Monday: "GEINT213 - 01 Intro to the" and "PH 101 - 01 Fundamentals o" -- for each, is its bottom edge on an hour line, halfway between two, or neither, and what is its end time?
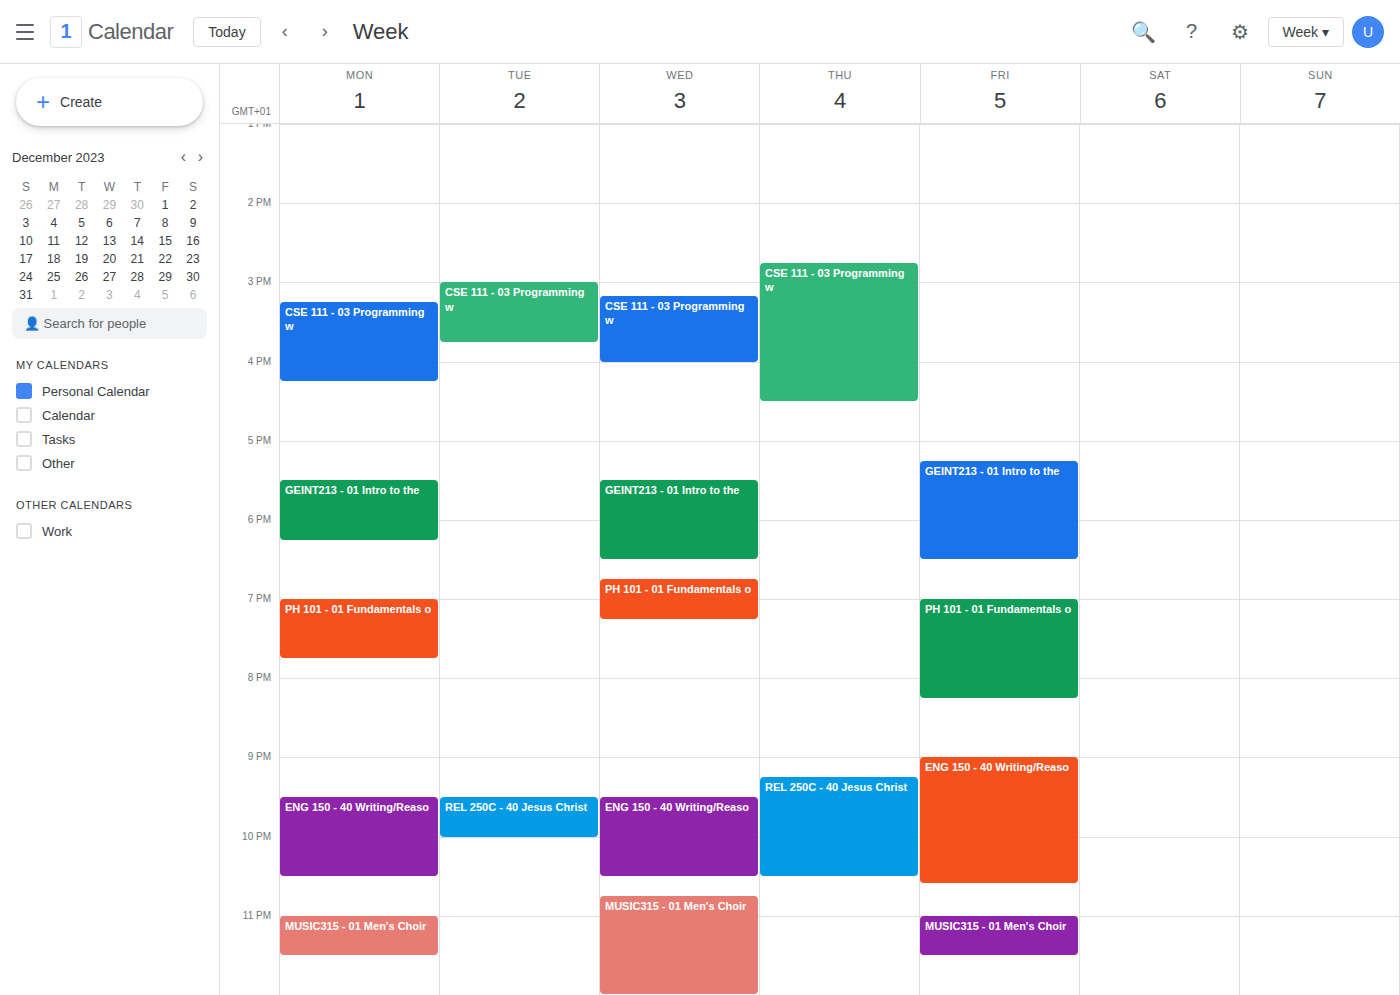
"GEINT213 - 01 Intro to the": 6:15 PM, neither: a quarter of the way from the 6 PM line to the 7 PM line. "PH 101 - 01 Fundamentals o": 7:45 PM, neither: three quarters of the way from the 7 PM line to the 8 PM line.